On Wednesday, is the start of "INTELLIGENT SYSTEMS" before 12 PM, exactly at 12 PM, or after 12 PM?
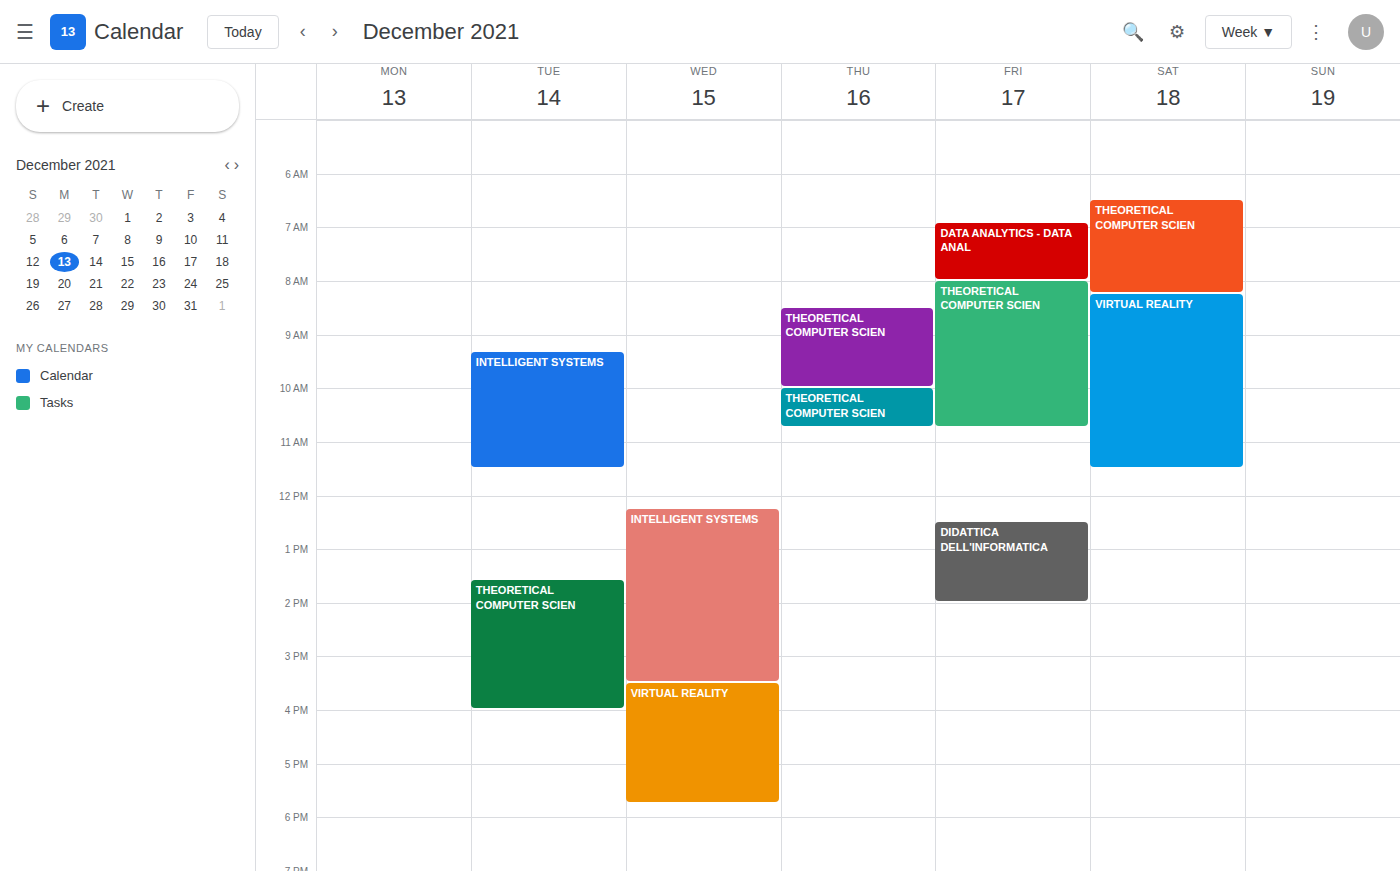
12:15 PM -- after 12 PM, 15 minutes below the 12 PM line.